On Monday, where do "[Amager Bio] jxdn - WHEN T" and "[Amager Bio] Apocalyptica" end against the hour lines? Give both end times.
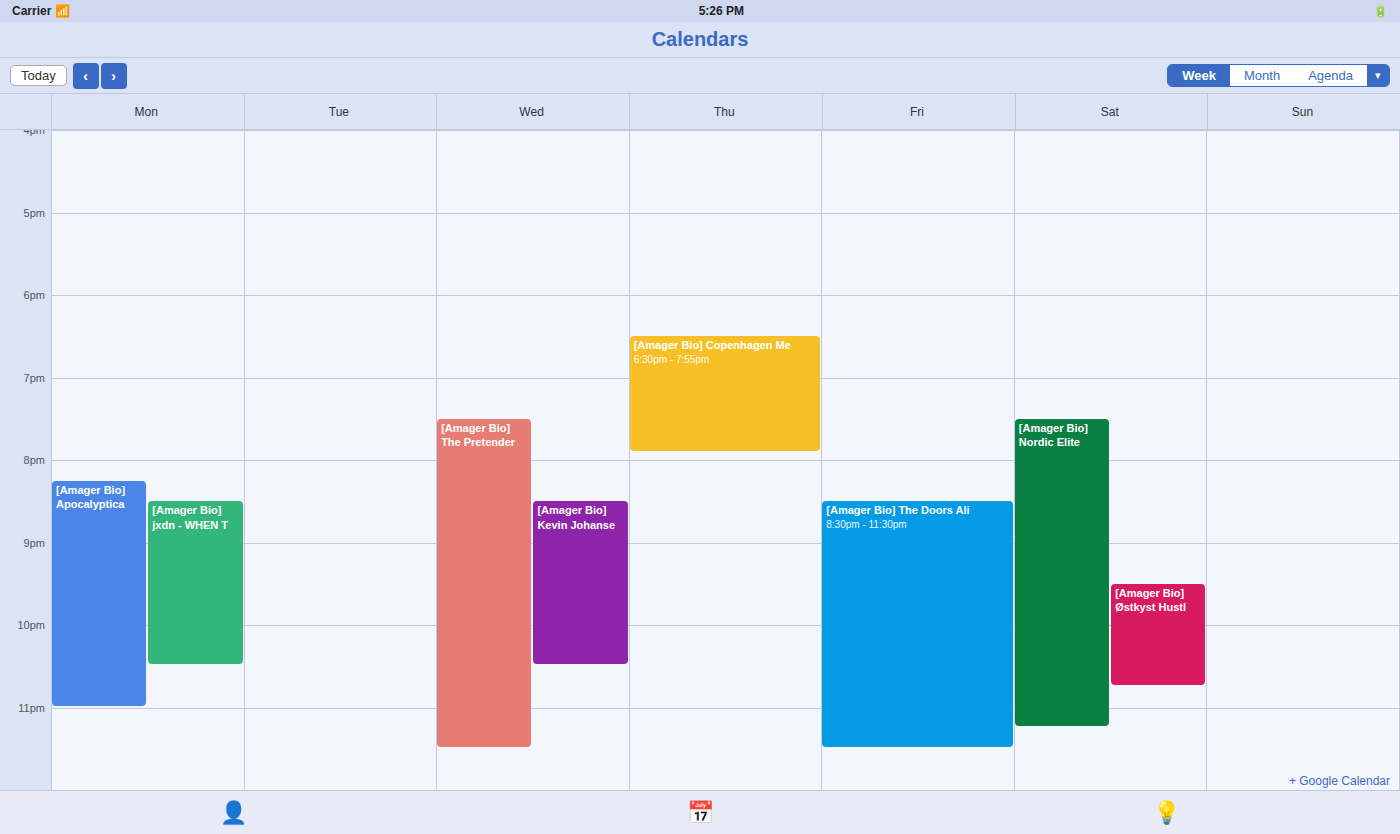
"[Amager Bio] jxdn - WHEN T": 10:30 PM, halfway between the 10 PM and 11 PM lines. "[Amager Bio] Apocalyptica": 11:00 PM, exactly on the 11 PM line.